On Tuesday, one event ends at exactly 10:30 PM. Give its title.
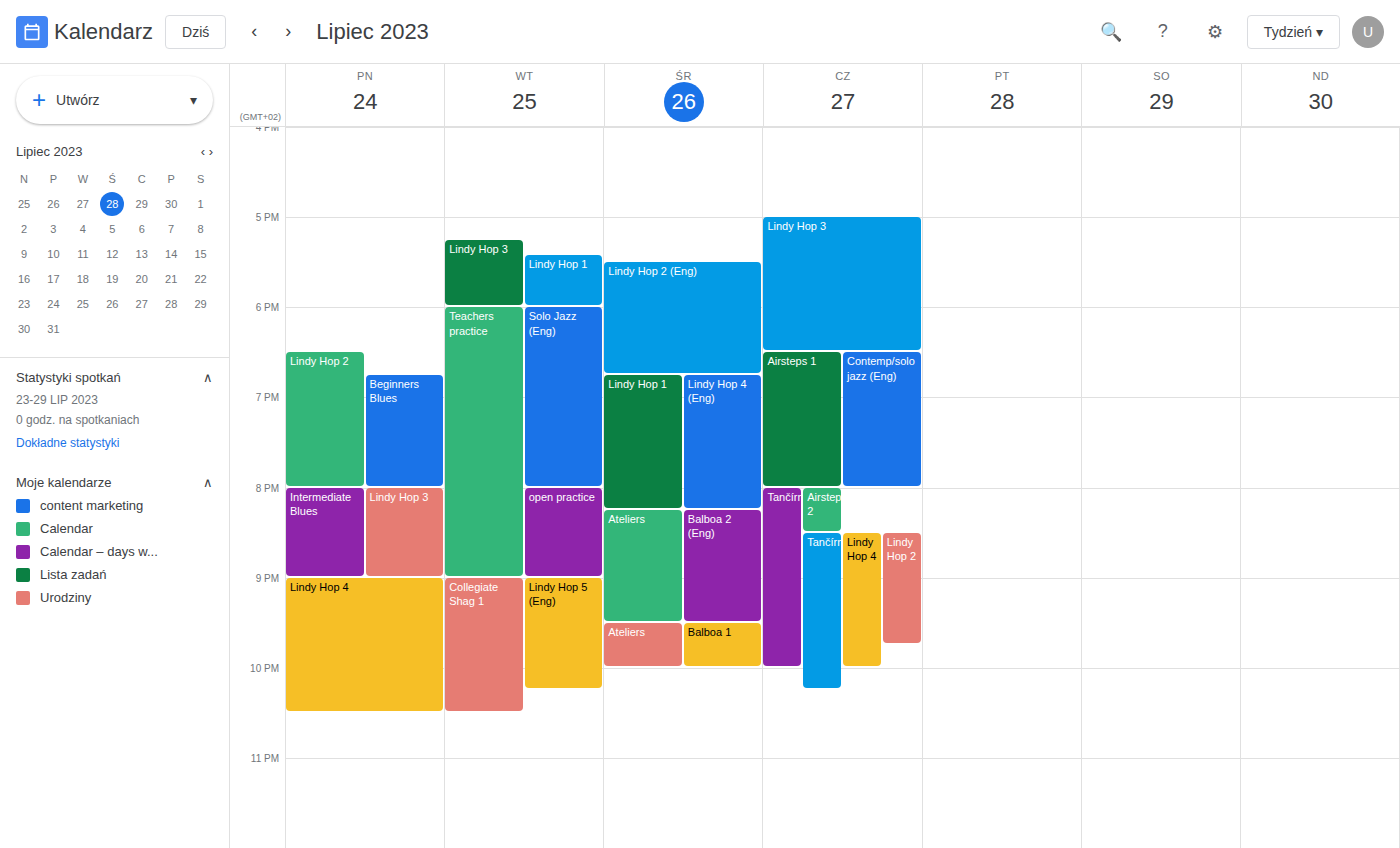
"Collegiate Shag 1"